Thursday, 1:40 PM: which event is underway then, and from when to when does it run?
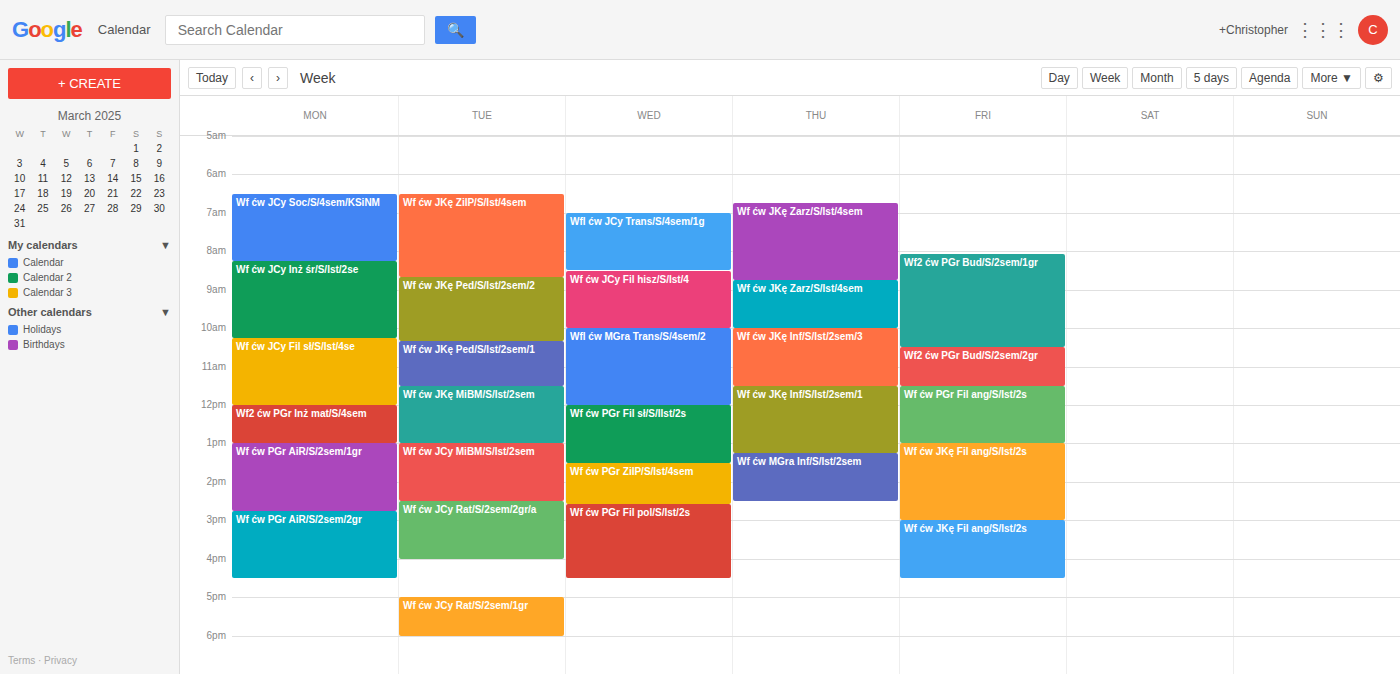
"Wf ćw MGra Inf/S/Ist/2sem", 1:15 PM to 2:30 PM